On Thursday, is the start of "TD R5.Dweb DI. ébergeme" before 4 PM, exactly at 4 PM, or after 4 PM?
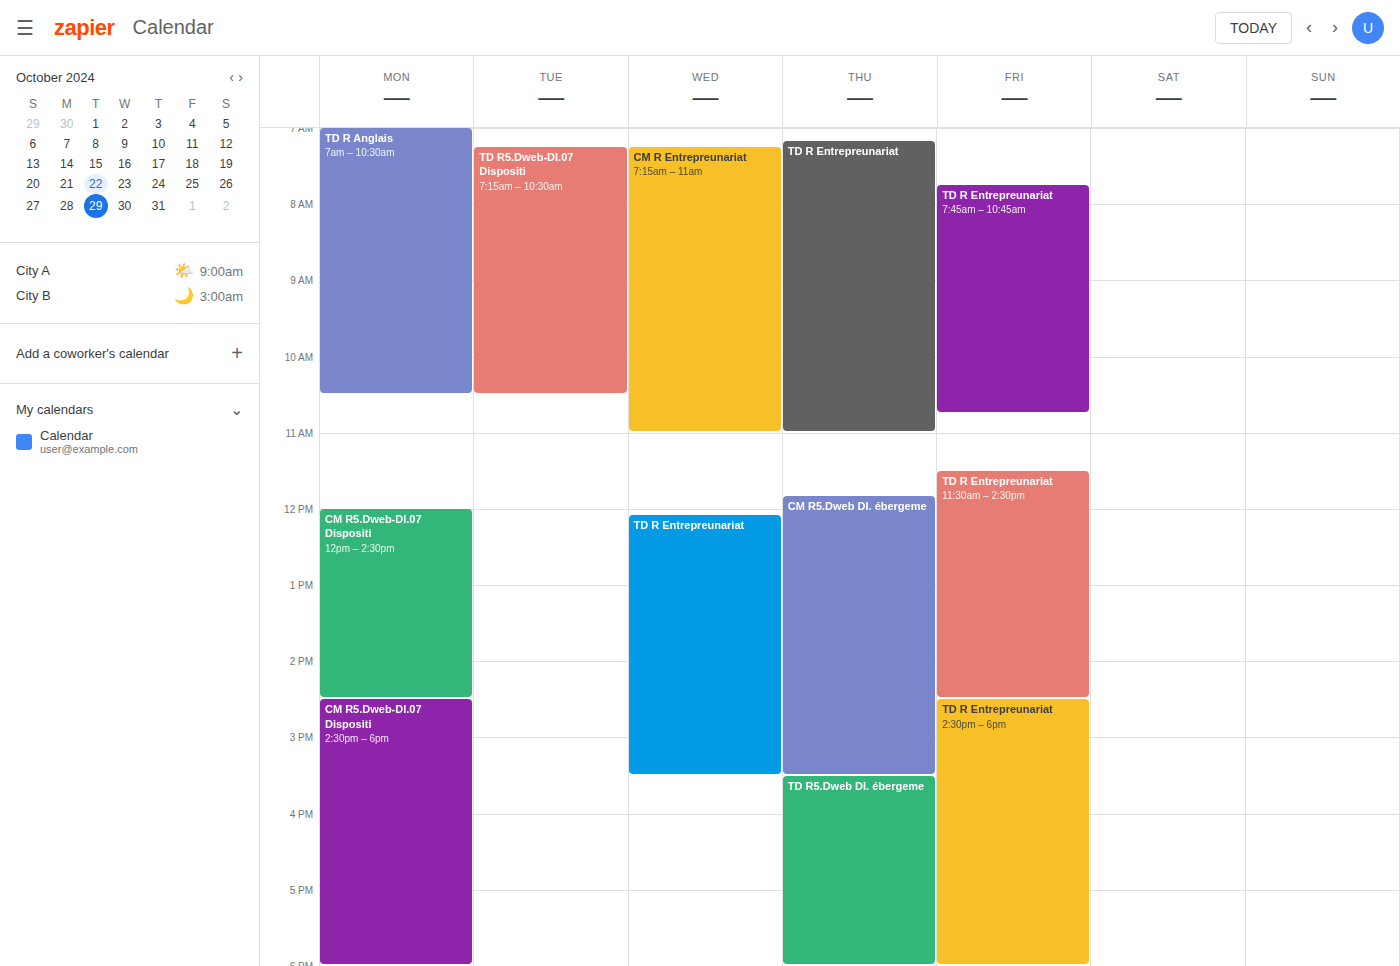
3:30 PM -- before 4 PM, 30 minutes above the 4 PM line.